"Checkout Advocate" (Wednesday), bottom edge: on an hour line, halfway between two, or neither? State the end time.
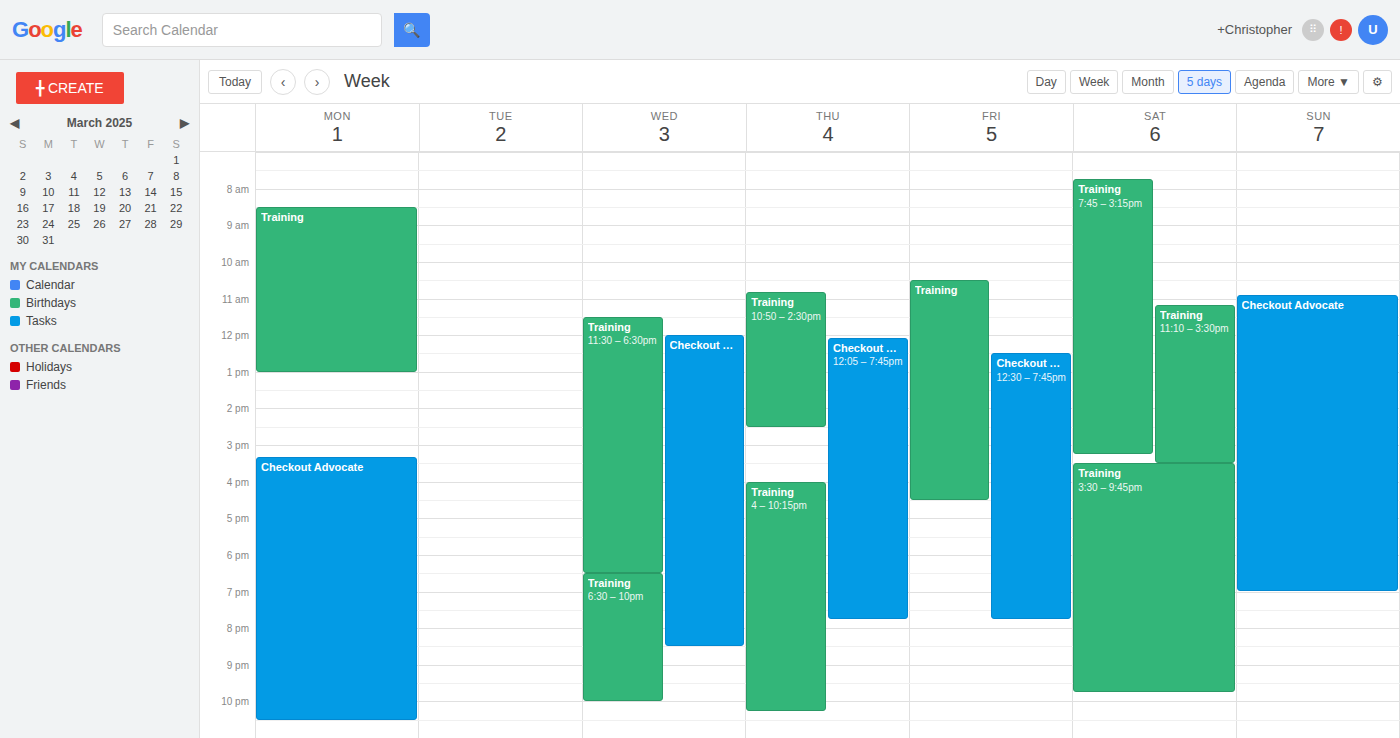
8:30 PM -- halfway between the 8 PM and 9 PM lines.